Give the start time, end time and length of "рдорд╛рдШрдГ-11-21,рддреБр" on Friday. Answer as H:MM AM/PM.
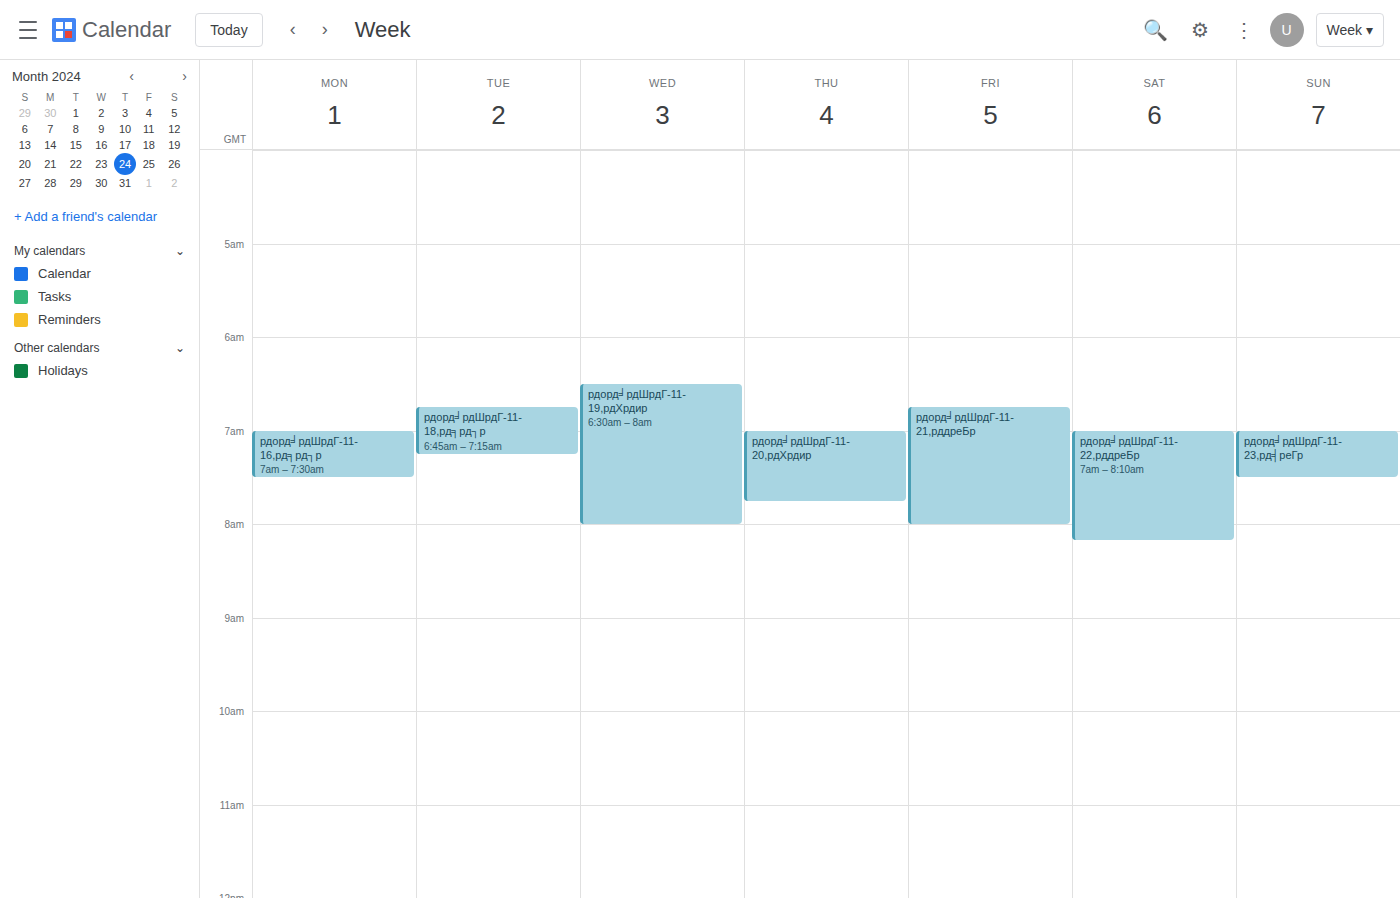
6:45 AM to 8:00 AM, 1 hour 15 minutes